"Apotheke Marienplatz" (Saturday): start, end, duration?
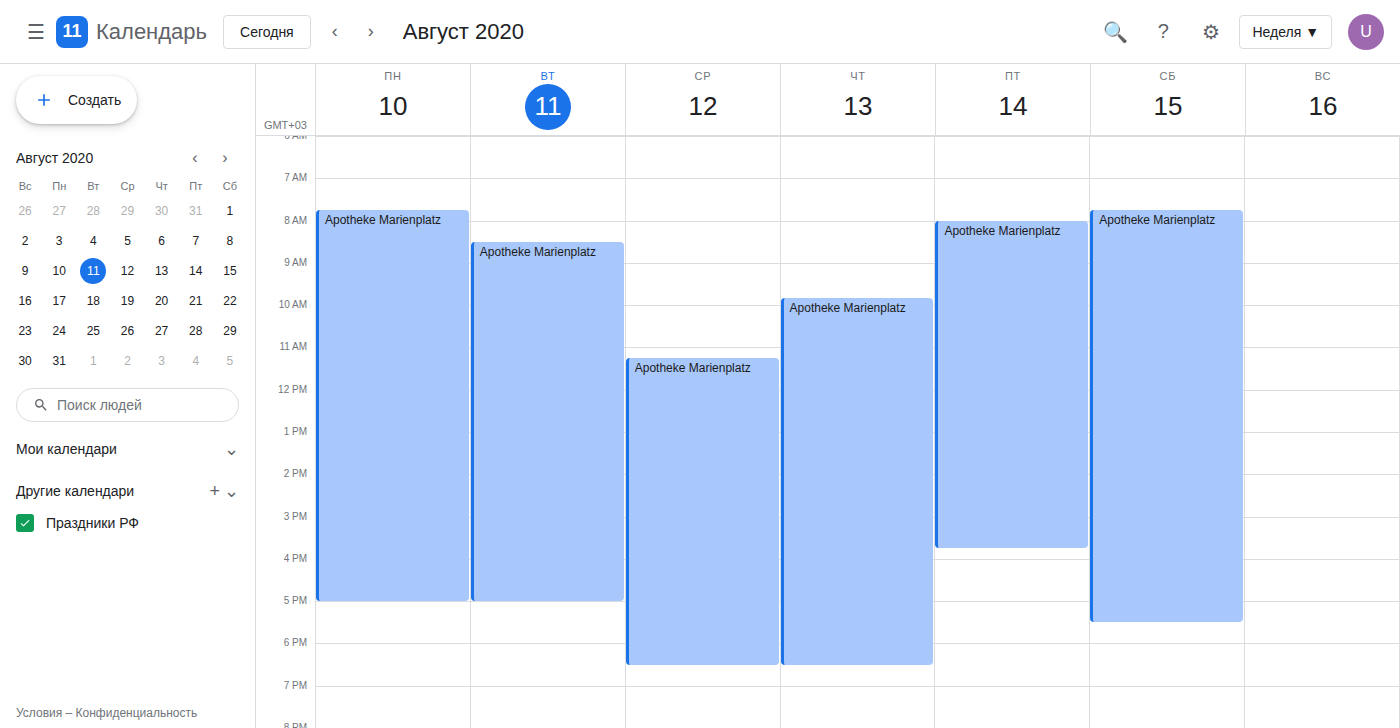
7:45 AM to 5:30 PM, 9 hours 45 minutes